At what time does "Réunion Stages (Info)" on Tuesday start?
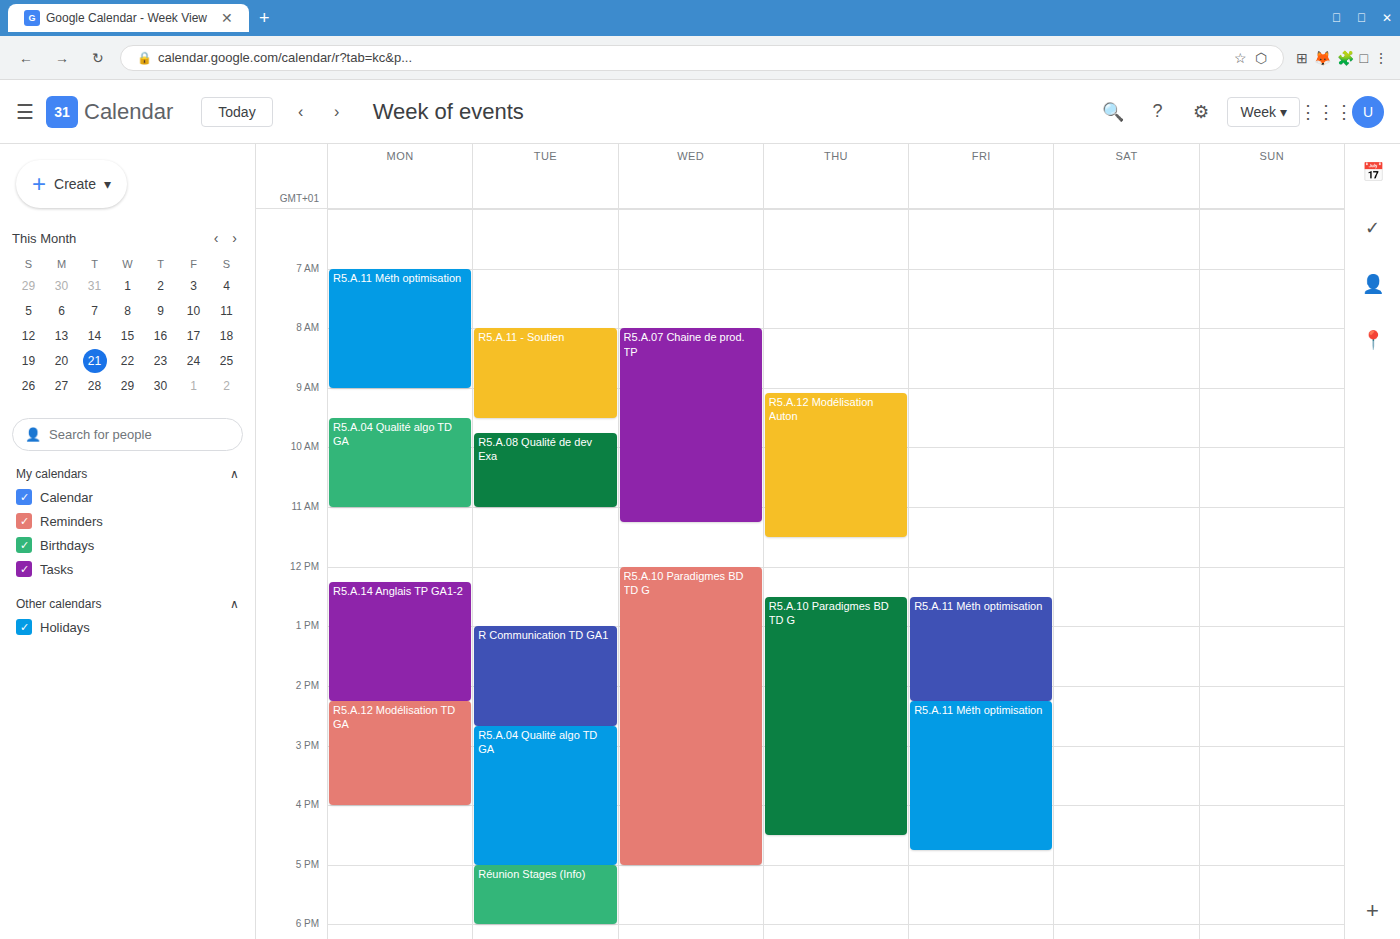
5:00 PM